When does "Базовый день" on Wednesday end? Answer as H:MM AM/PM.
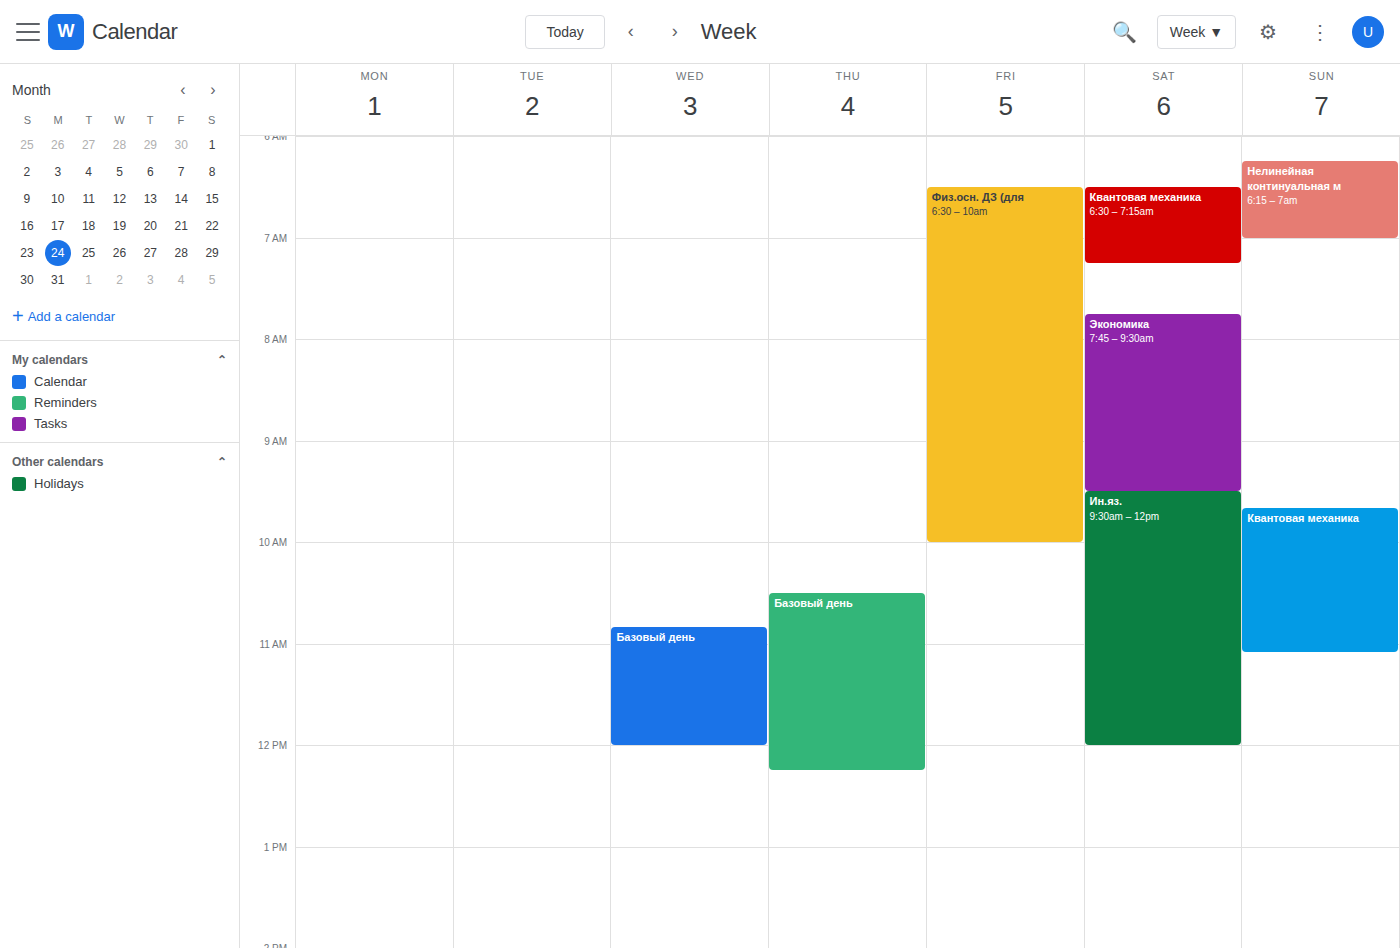
12:00 PM